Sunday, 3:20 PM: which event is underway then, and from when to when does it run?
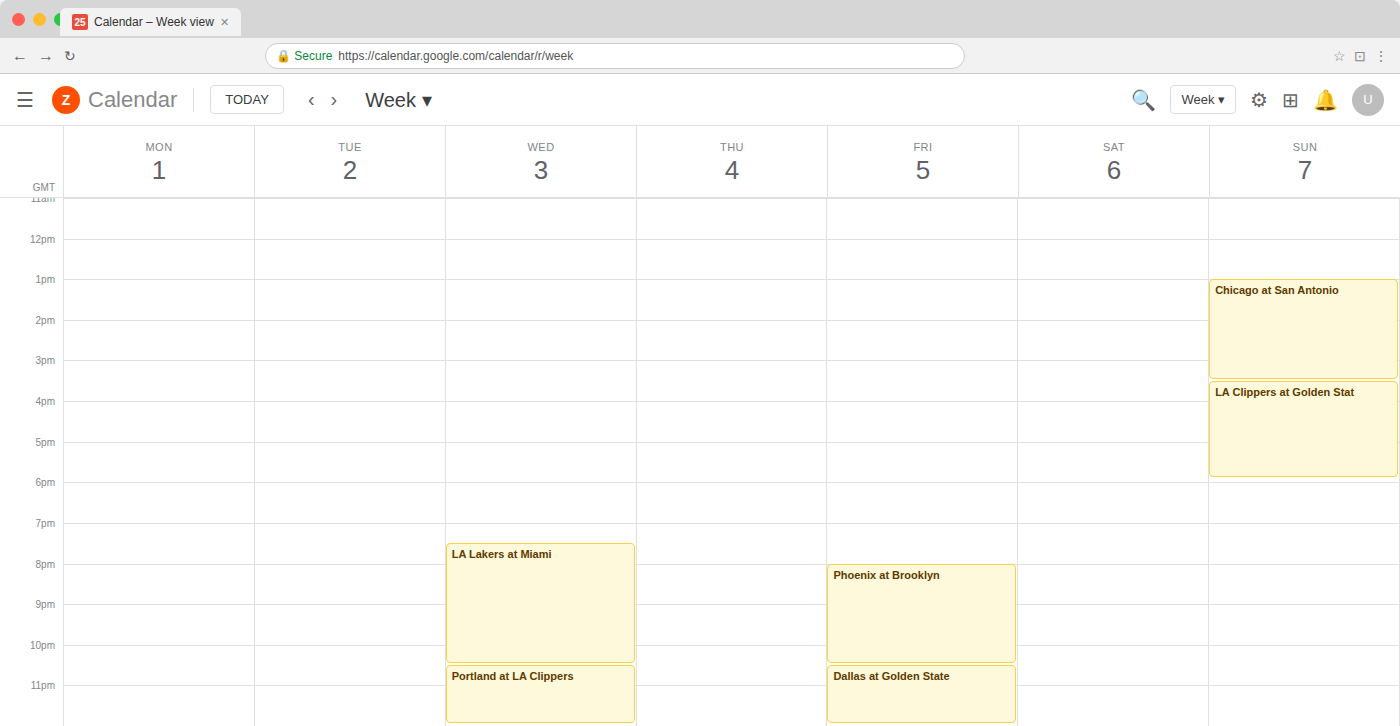
"Chicago at San Antonio", 1:00 PM to 3:30 PM